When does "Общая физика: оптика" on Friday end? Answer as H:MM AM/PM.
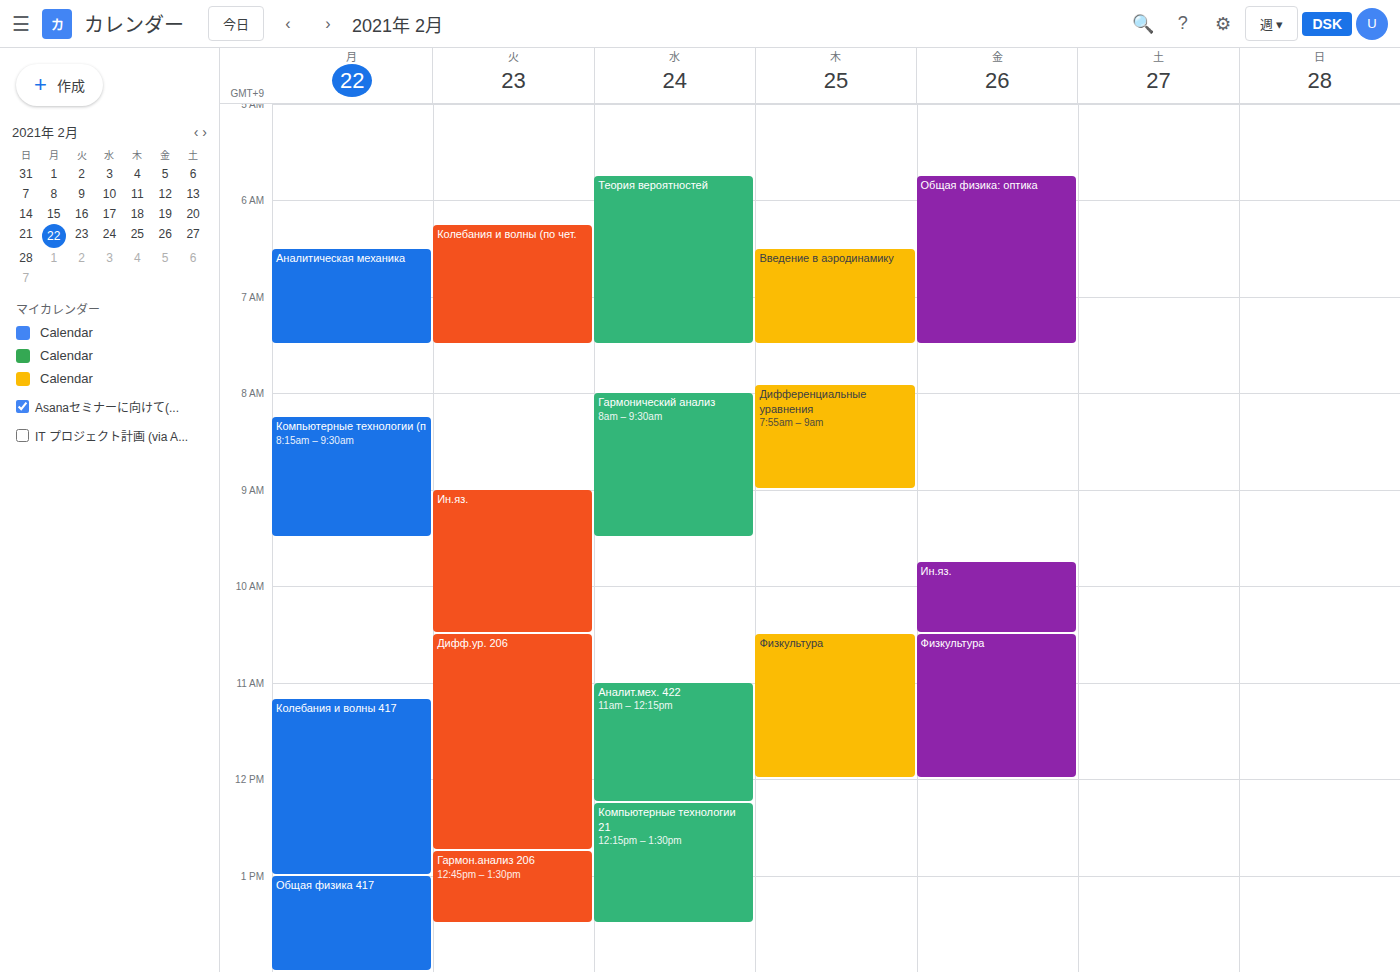
7:30 AM